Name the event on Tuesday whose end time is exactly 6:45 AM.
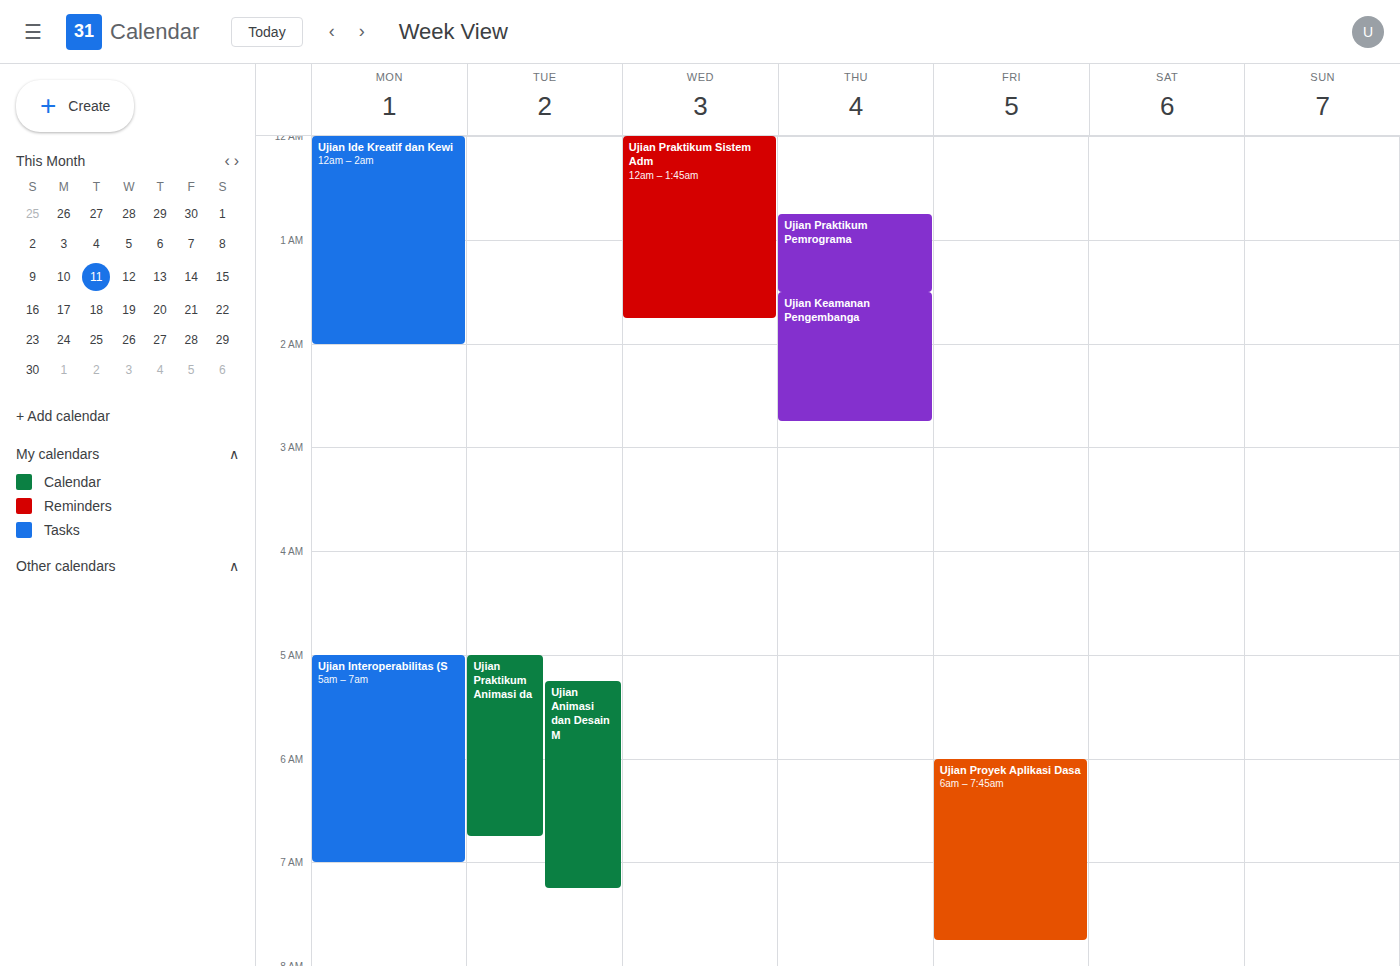
"Ujian Praktikum Animasi da"